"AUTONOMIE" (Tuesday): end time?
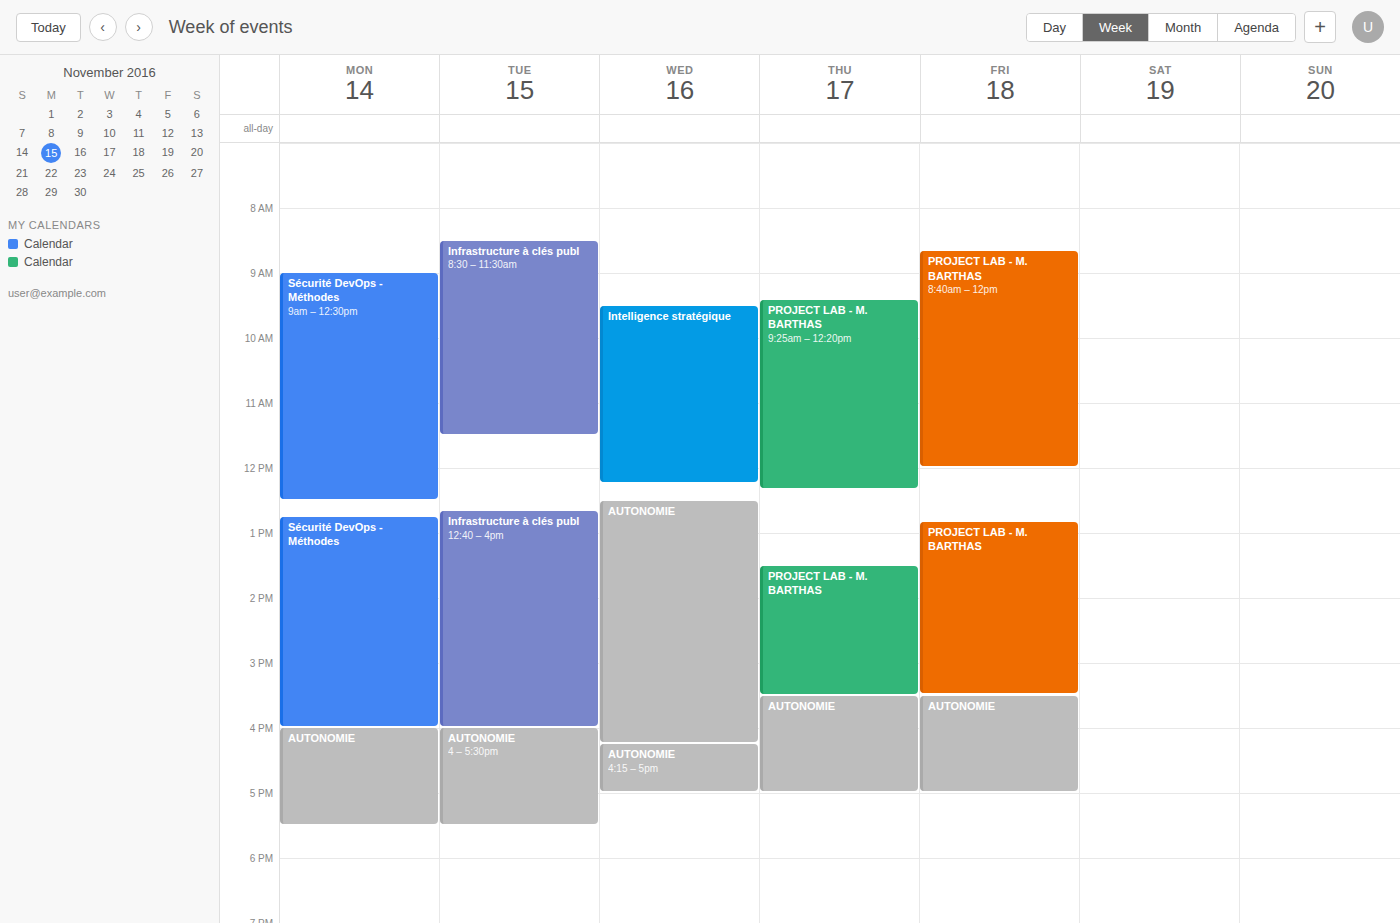
5:30 PM